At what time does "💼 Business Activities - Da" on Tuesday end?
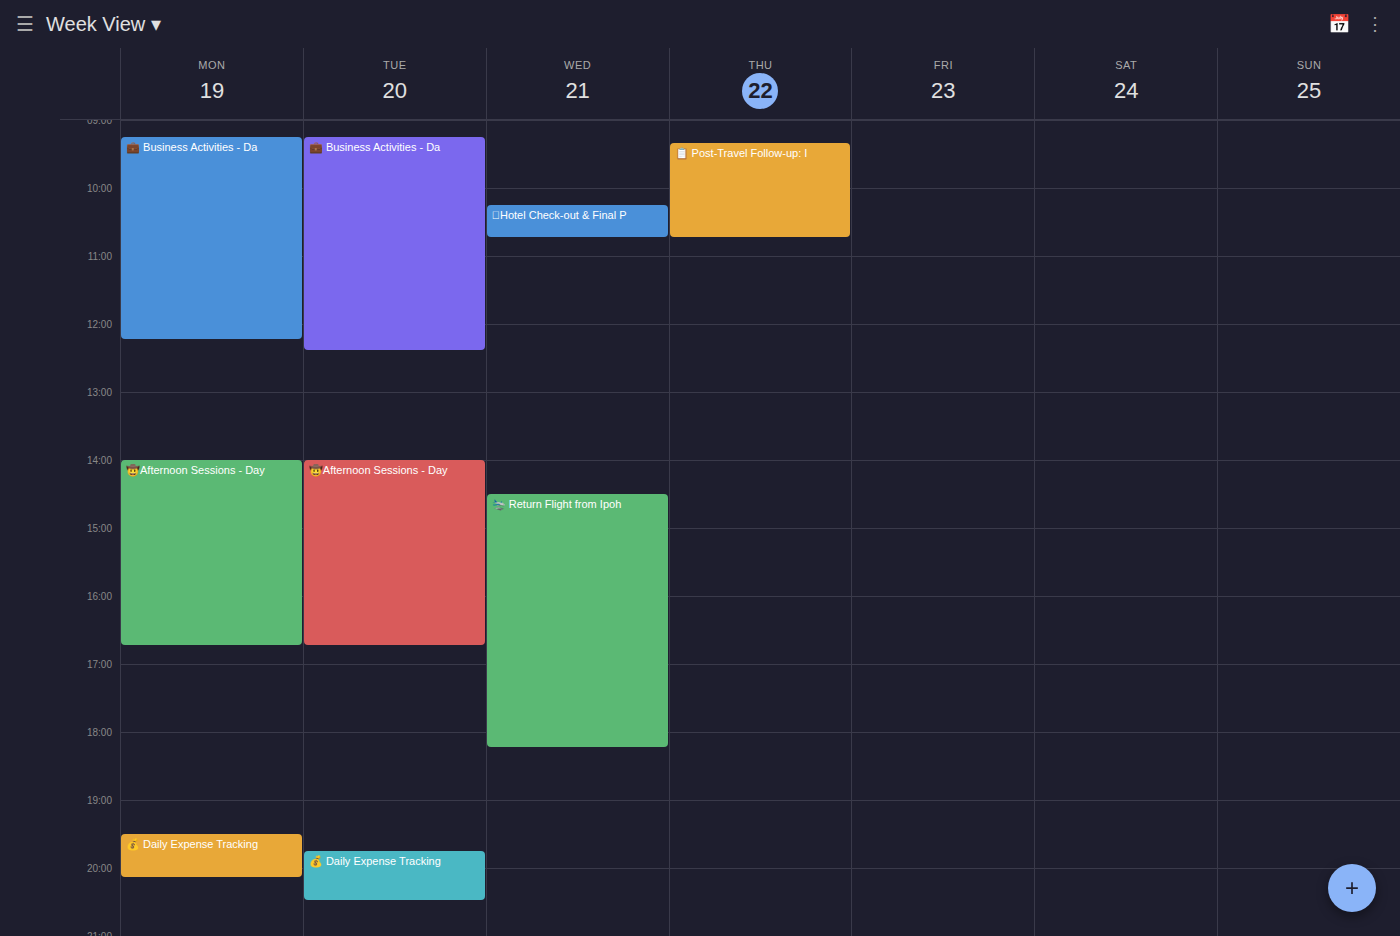
12:25 PM